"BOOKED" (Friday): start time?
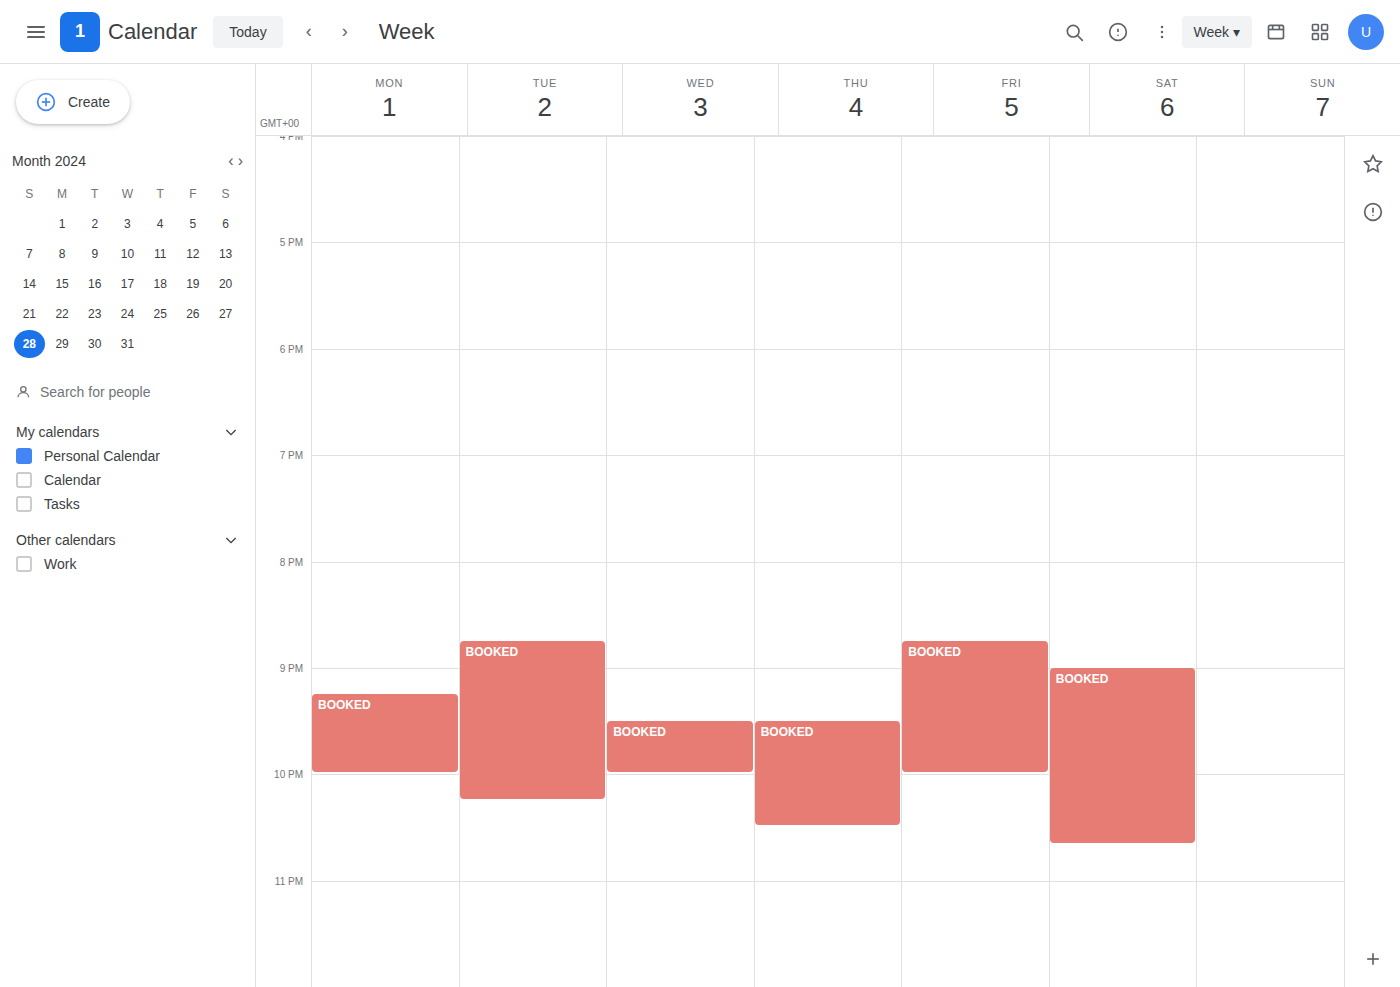
8:45 PM